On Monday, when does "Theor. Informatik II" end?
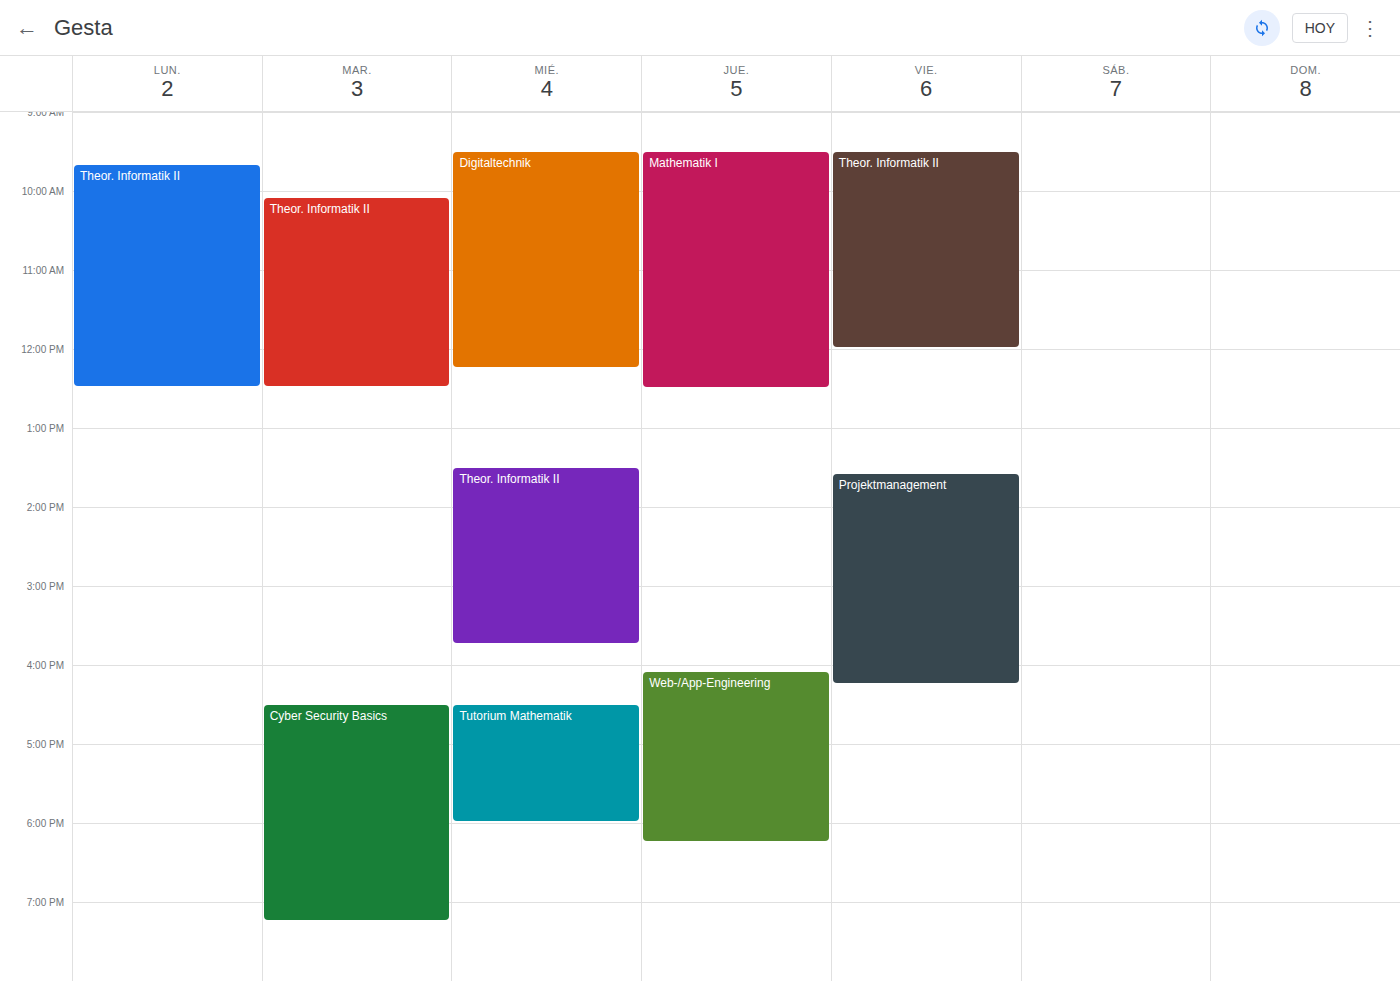
12:30 PM